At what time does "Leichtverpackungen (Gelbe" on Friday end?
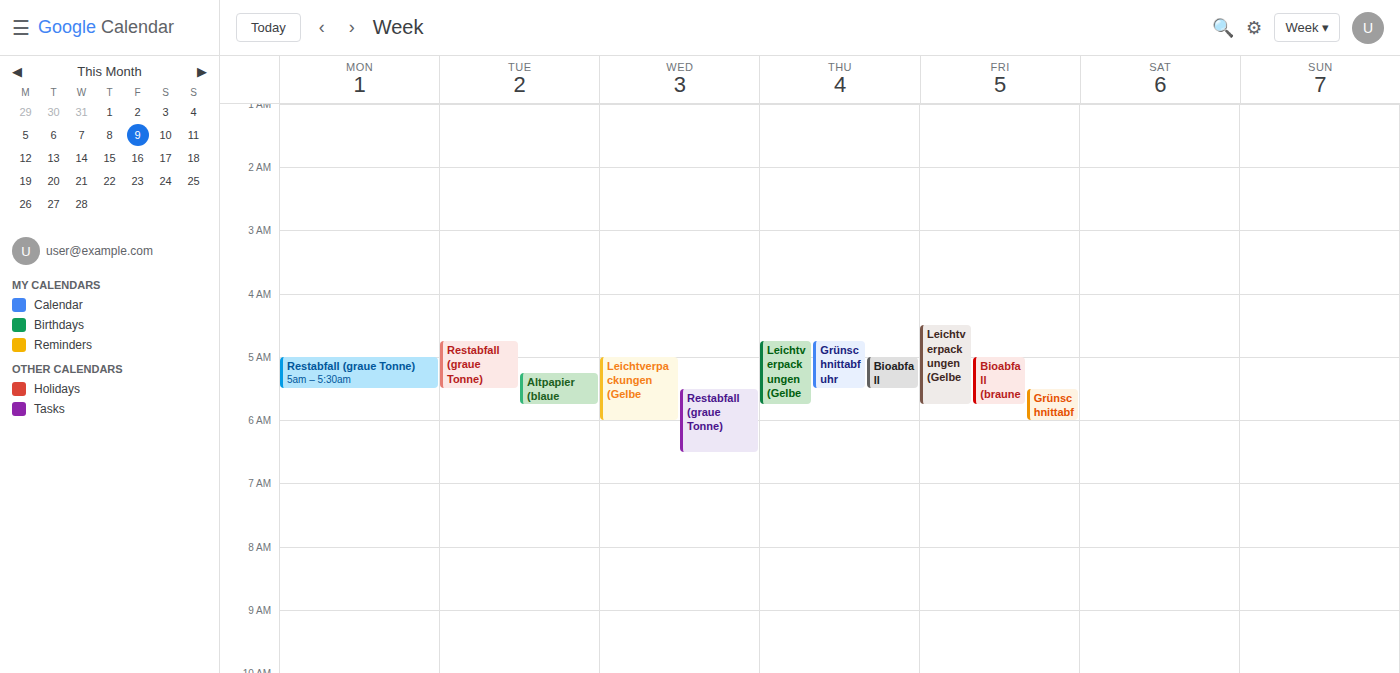
05:45